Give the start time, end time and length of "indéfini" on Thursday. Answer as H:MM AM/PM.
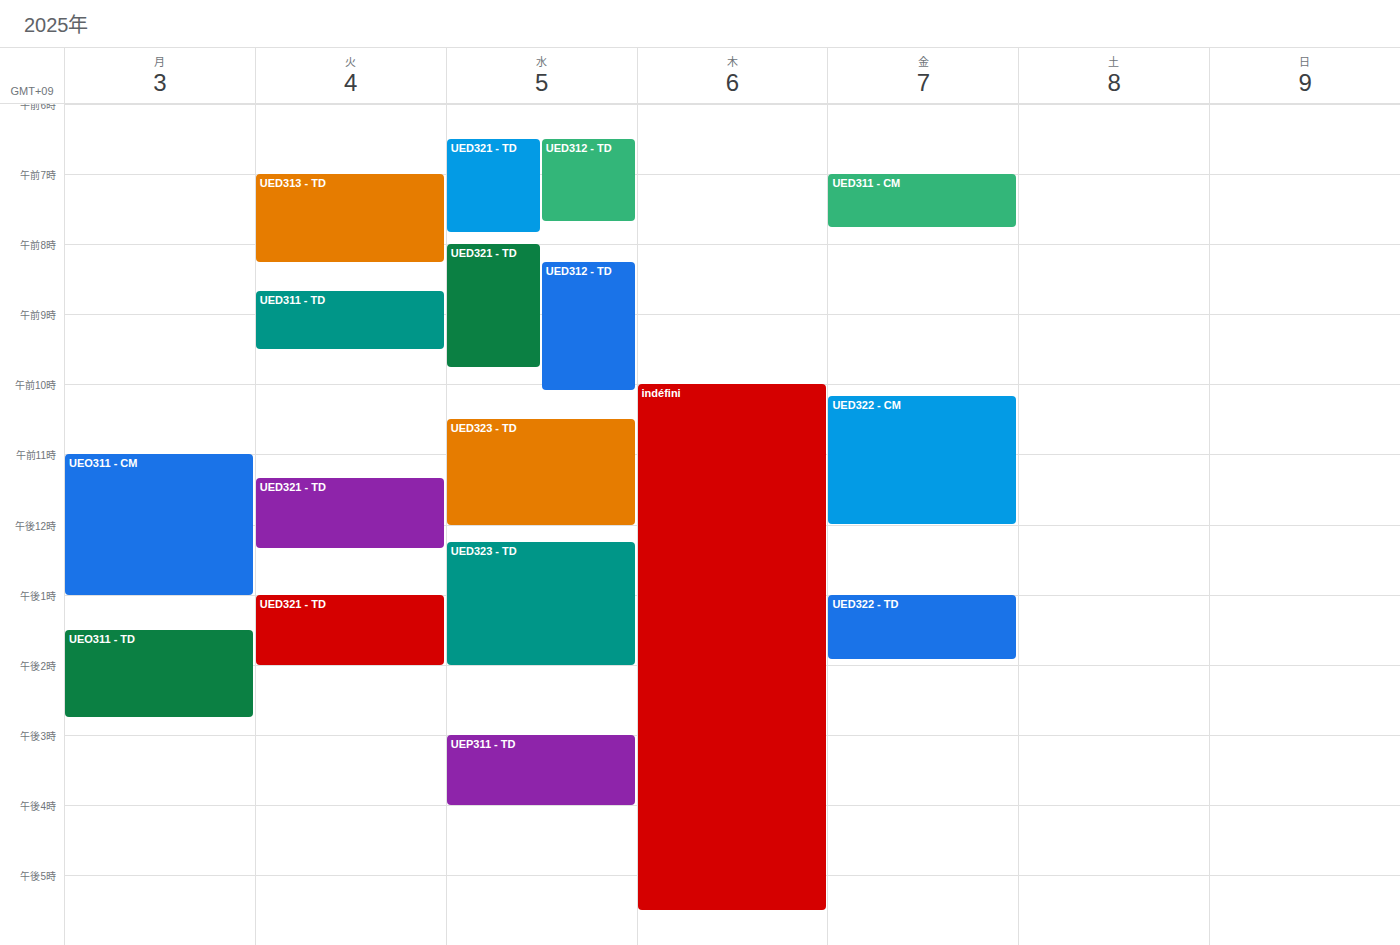
10:00 AM to 5:30 PM, 7 hours 30 minutes